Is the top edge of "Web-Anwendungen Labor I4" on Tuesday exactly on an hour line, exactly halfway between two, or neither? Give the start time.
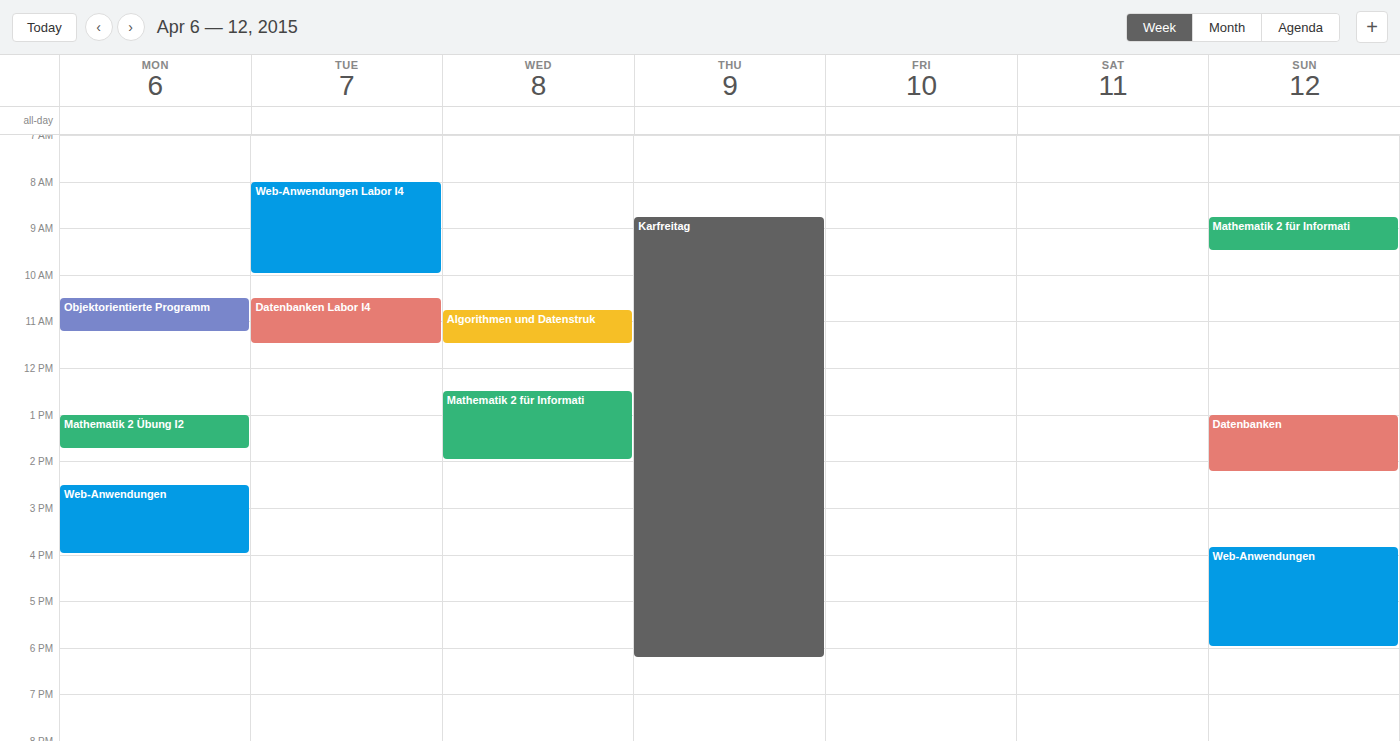
8:00 AM -- exactly on the 8 AM line.